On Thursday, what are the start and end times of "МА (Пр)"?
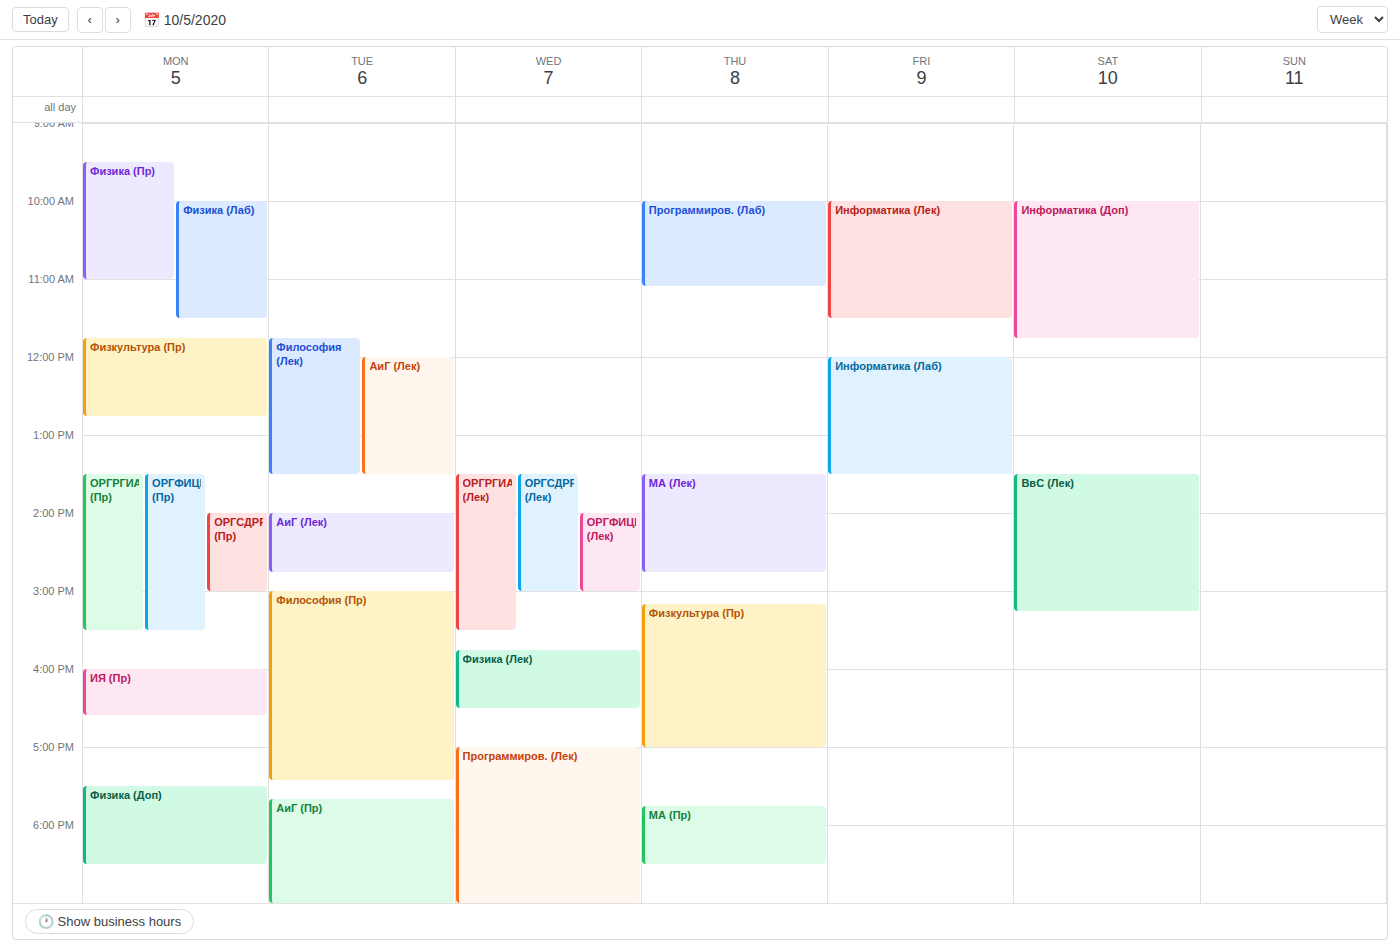
5:45 PM to 6:30 PM